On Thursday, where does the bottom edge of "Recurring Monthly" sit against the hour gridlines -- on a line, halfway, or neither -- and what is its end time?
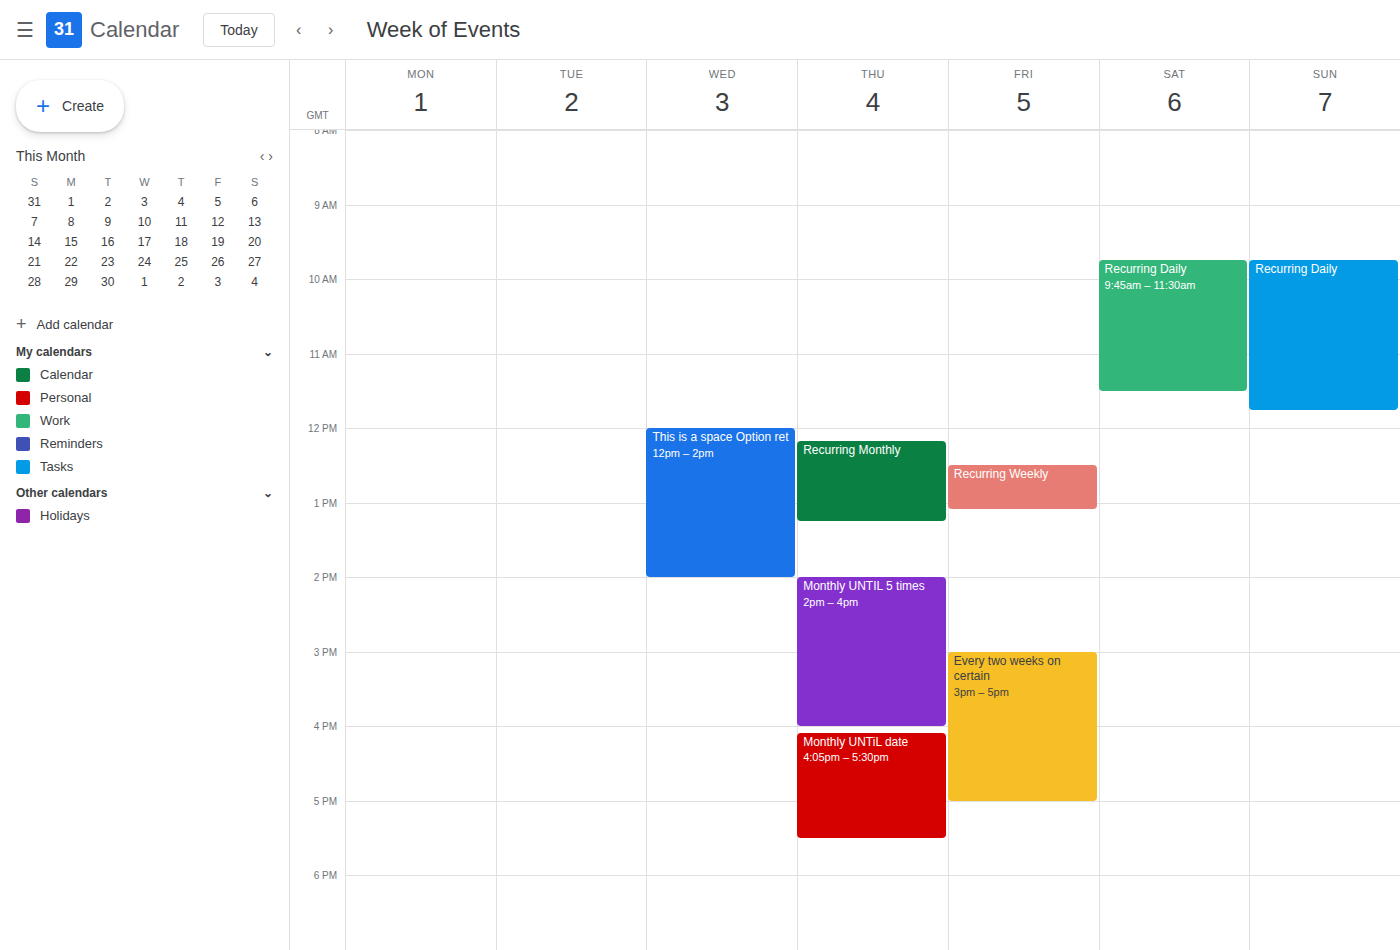
1:15 PM -- neither: a quarter of the way from the 1 PM line to the 2 PM line.